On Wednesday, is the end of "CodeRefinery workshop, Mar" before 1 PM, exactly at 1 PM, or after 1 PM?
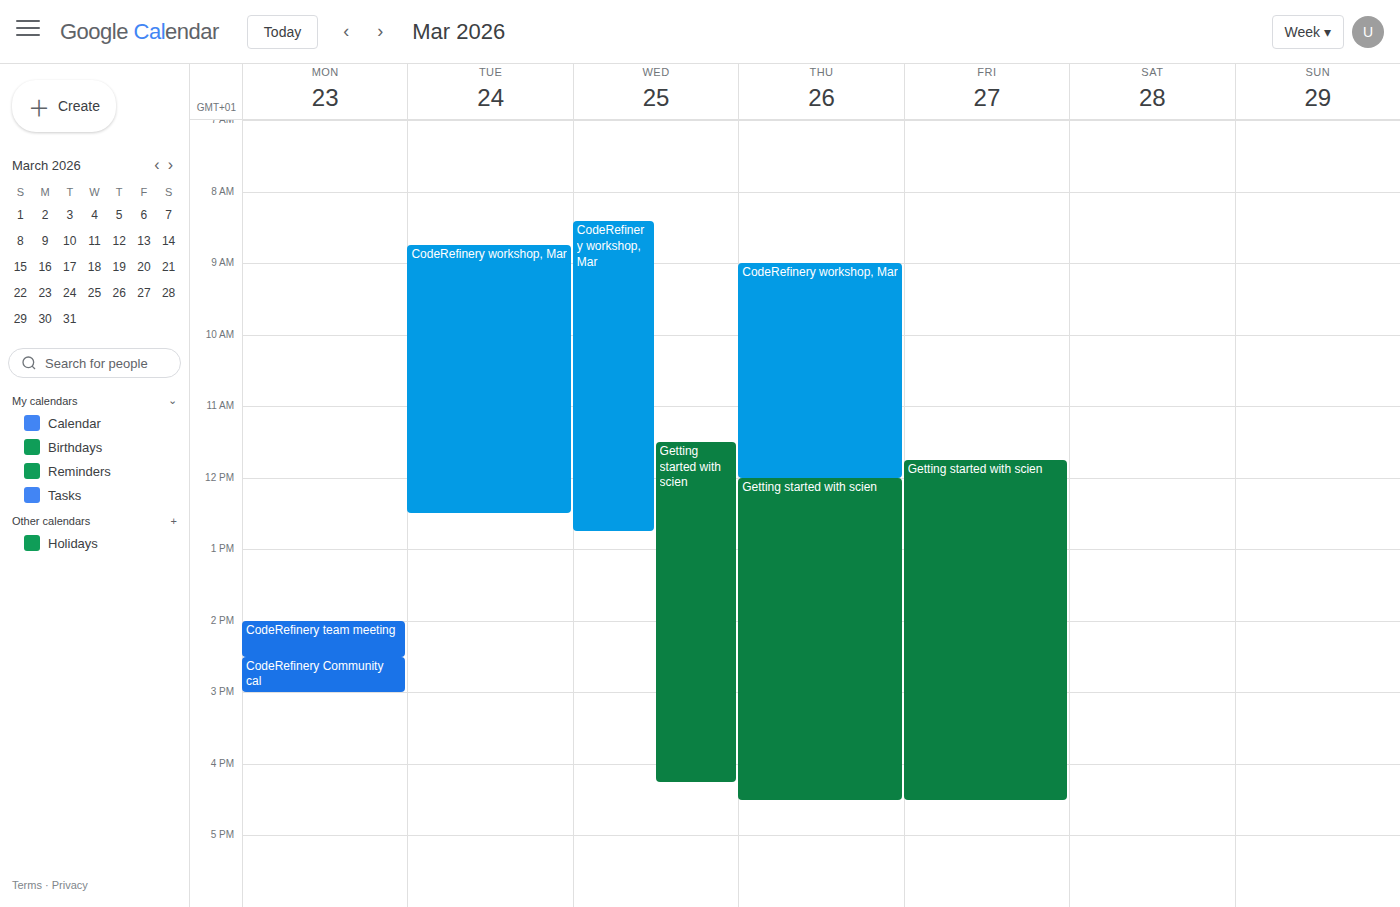
12:45 PM -- before 1 PM, 15 minutes above the 1 PM line.